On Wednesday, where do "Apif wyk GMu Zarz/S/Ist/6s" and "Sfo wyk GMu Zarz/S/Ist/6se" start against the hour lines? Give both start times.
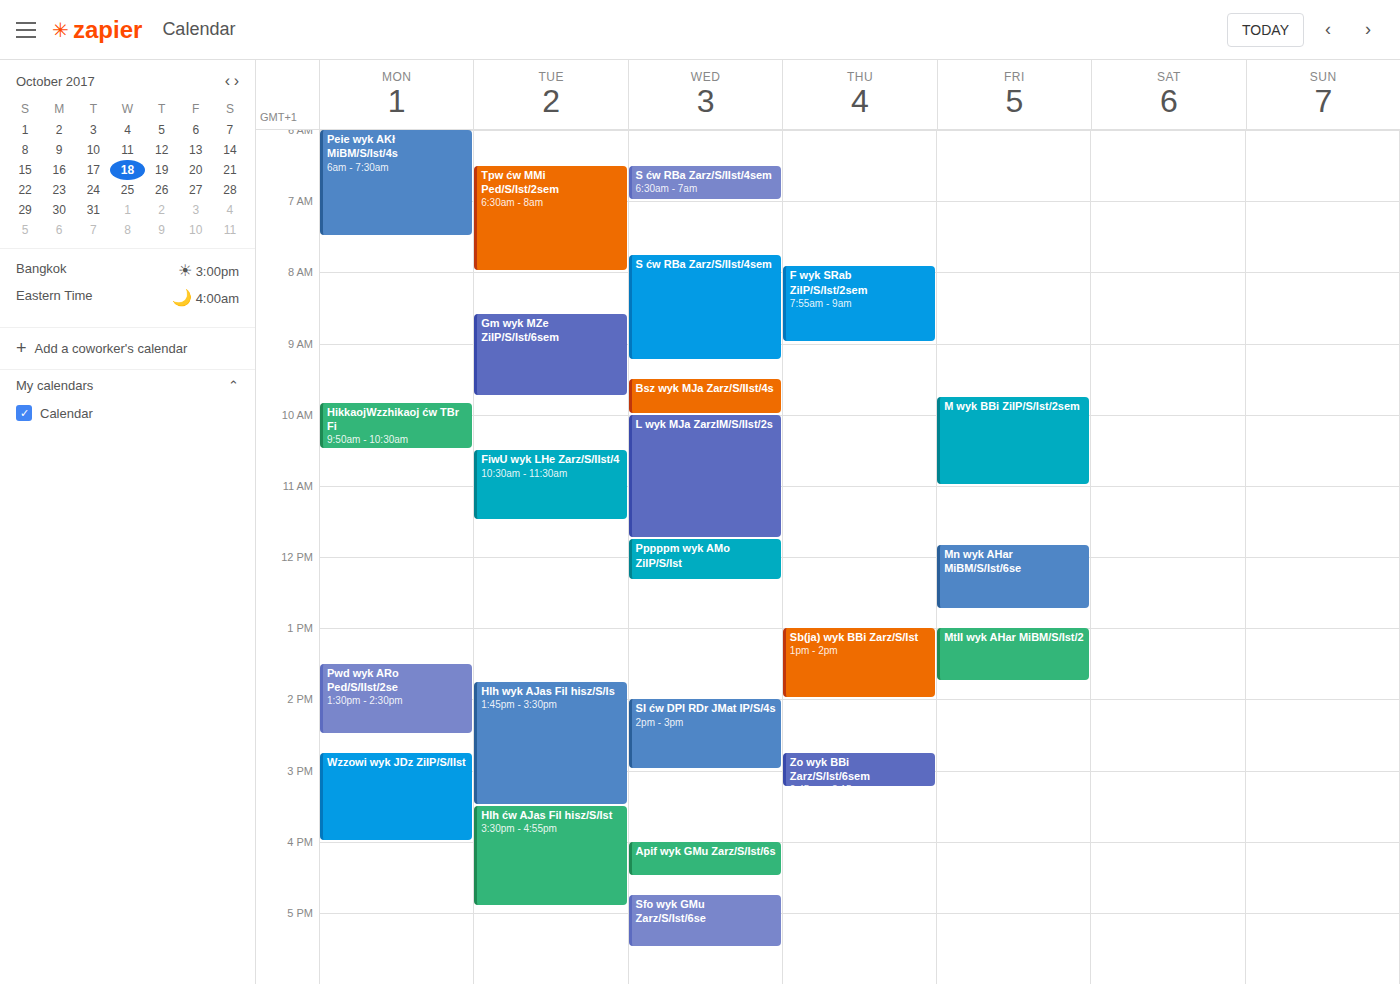
"Apif wyk GMu Zarz/S/Ist/6s": 4:00 PM, exactly on the 4 PM line. "Sfo wyk GMu Zarz/S/Ist/6se": 4:45 PM, neither: three quarters of the way from the 4 PM line to the 5 PM line.